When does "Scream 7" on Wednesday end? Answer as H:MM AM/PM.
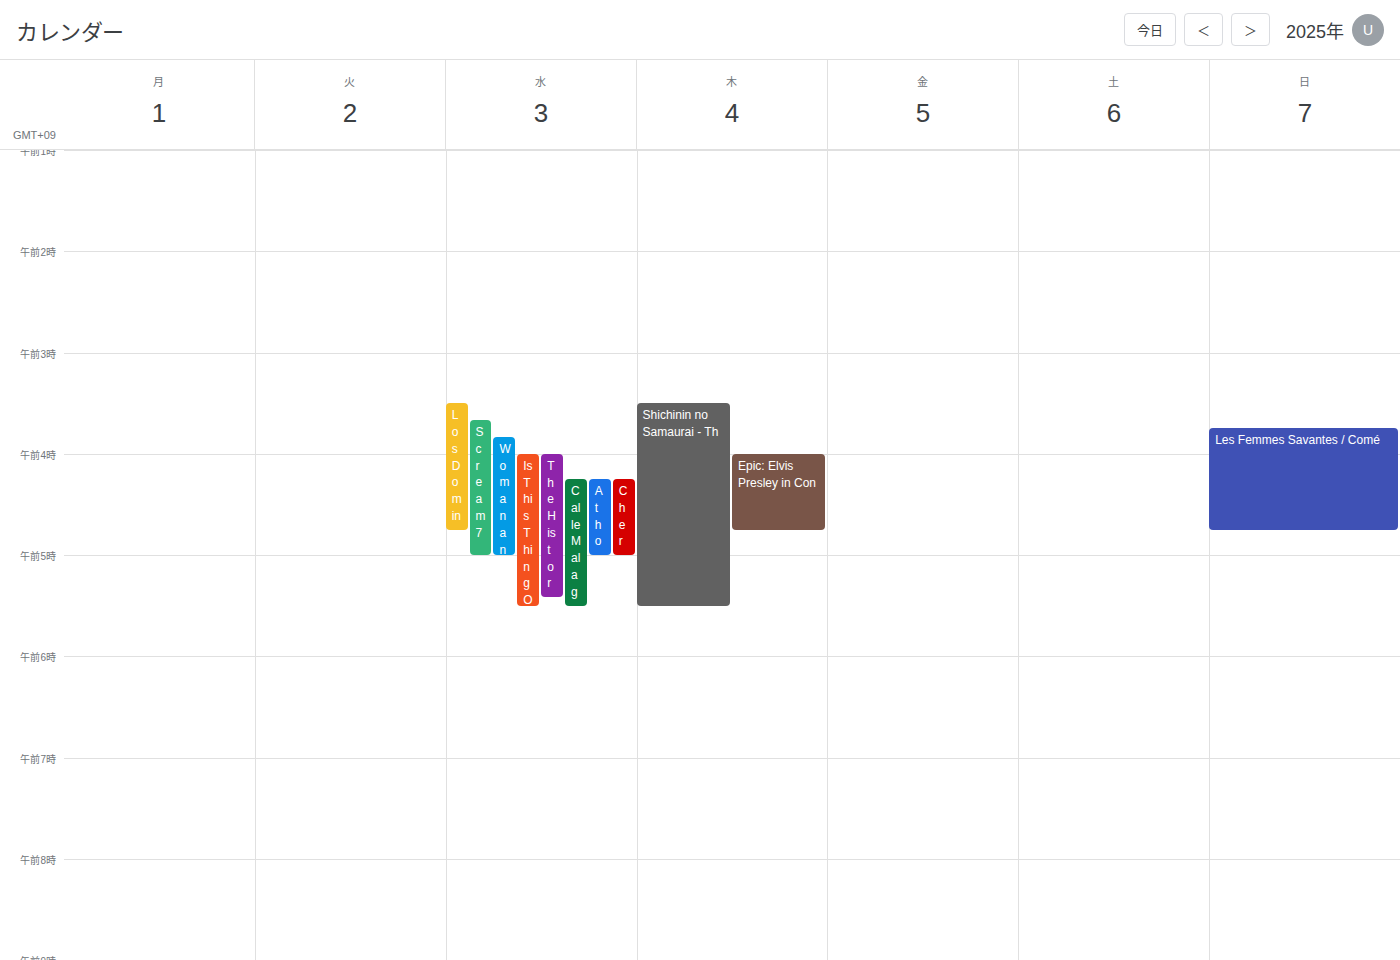
5:00 AM